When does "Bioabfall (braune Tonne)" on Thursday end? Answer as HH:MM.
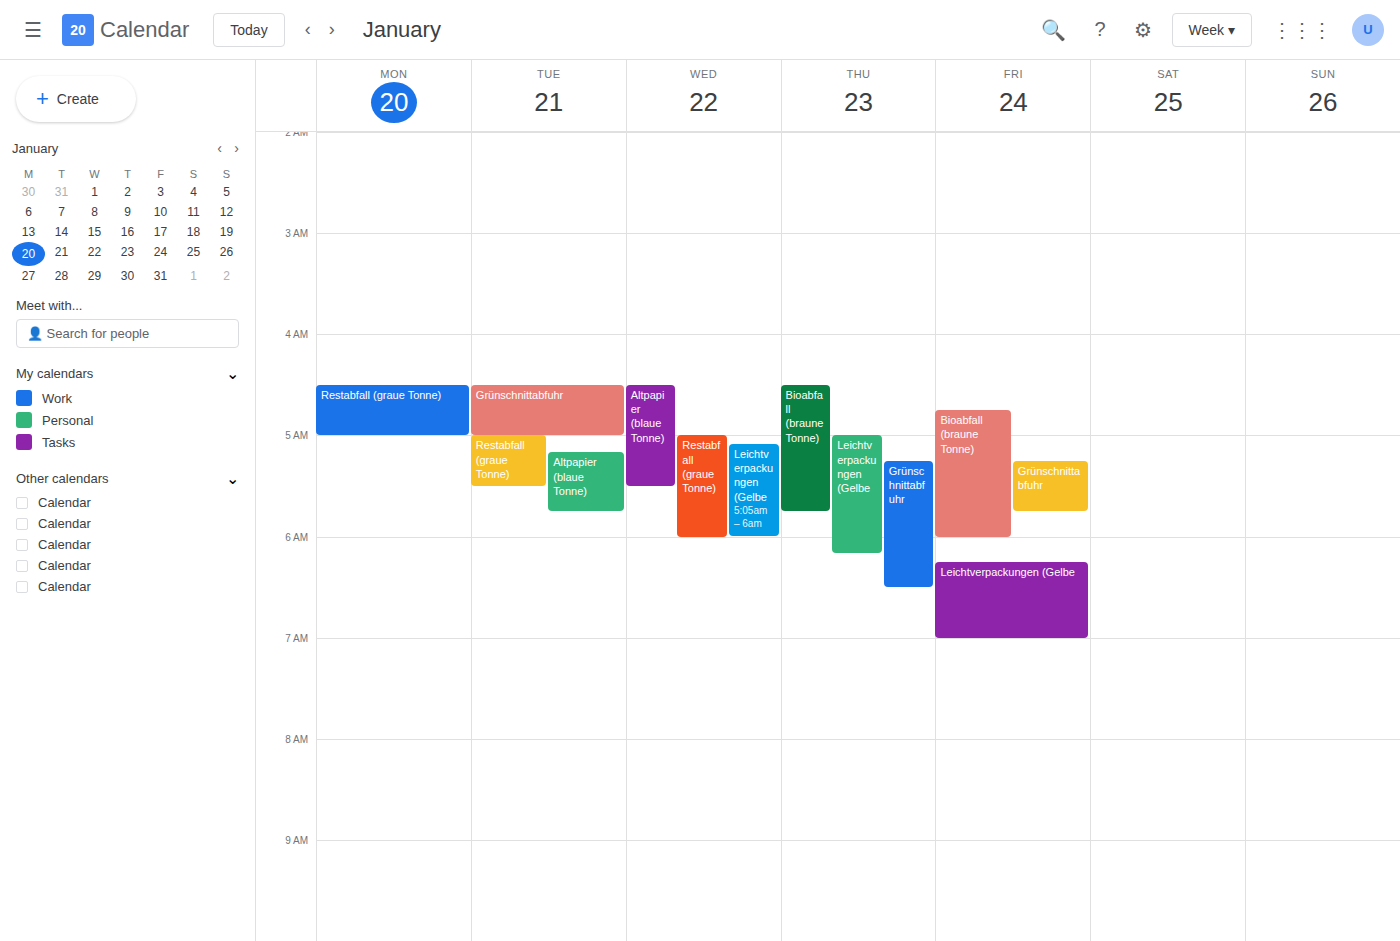
05:45